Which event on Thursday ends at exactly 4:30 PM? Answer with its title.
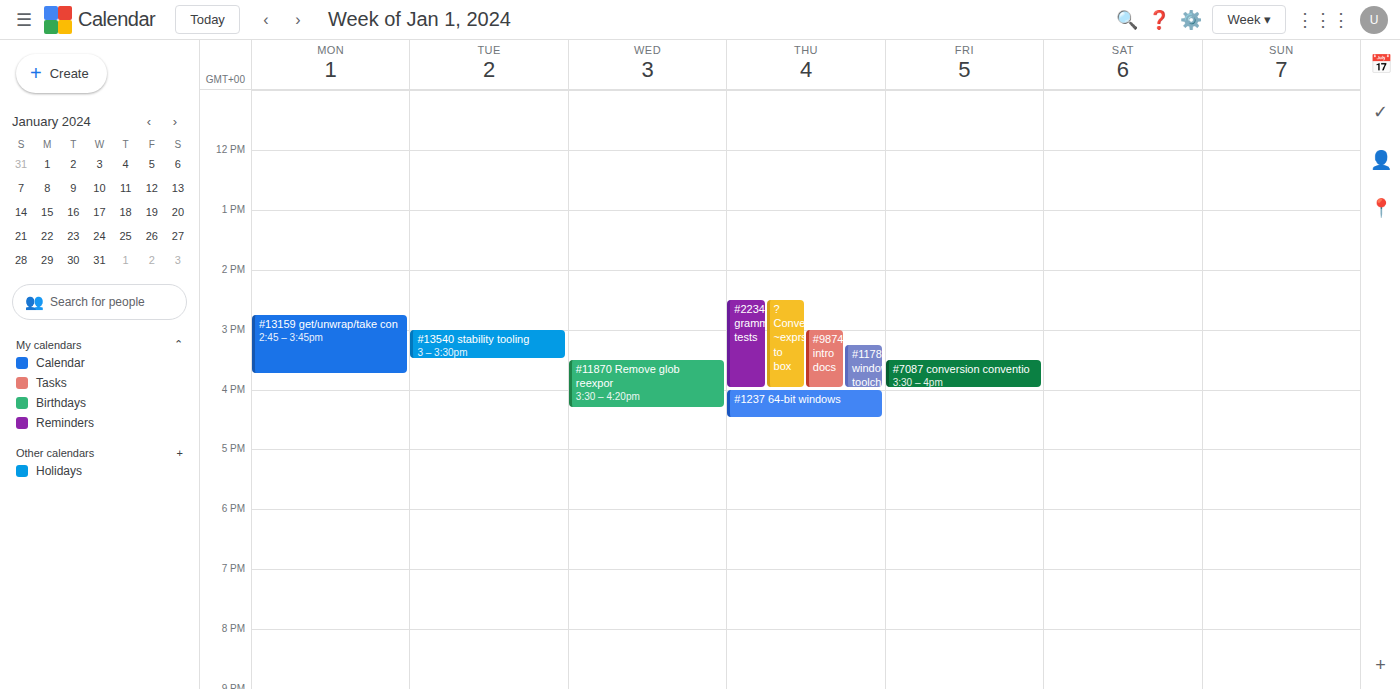
"#1237 64-bit windows"